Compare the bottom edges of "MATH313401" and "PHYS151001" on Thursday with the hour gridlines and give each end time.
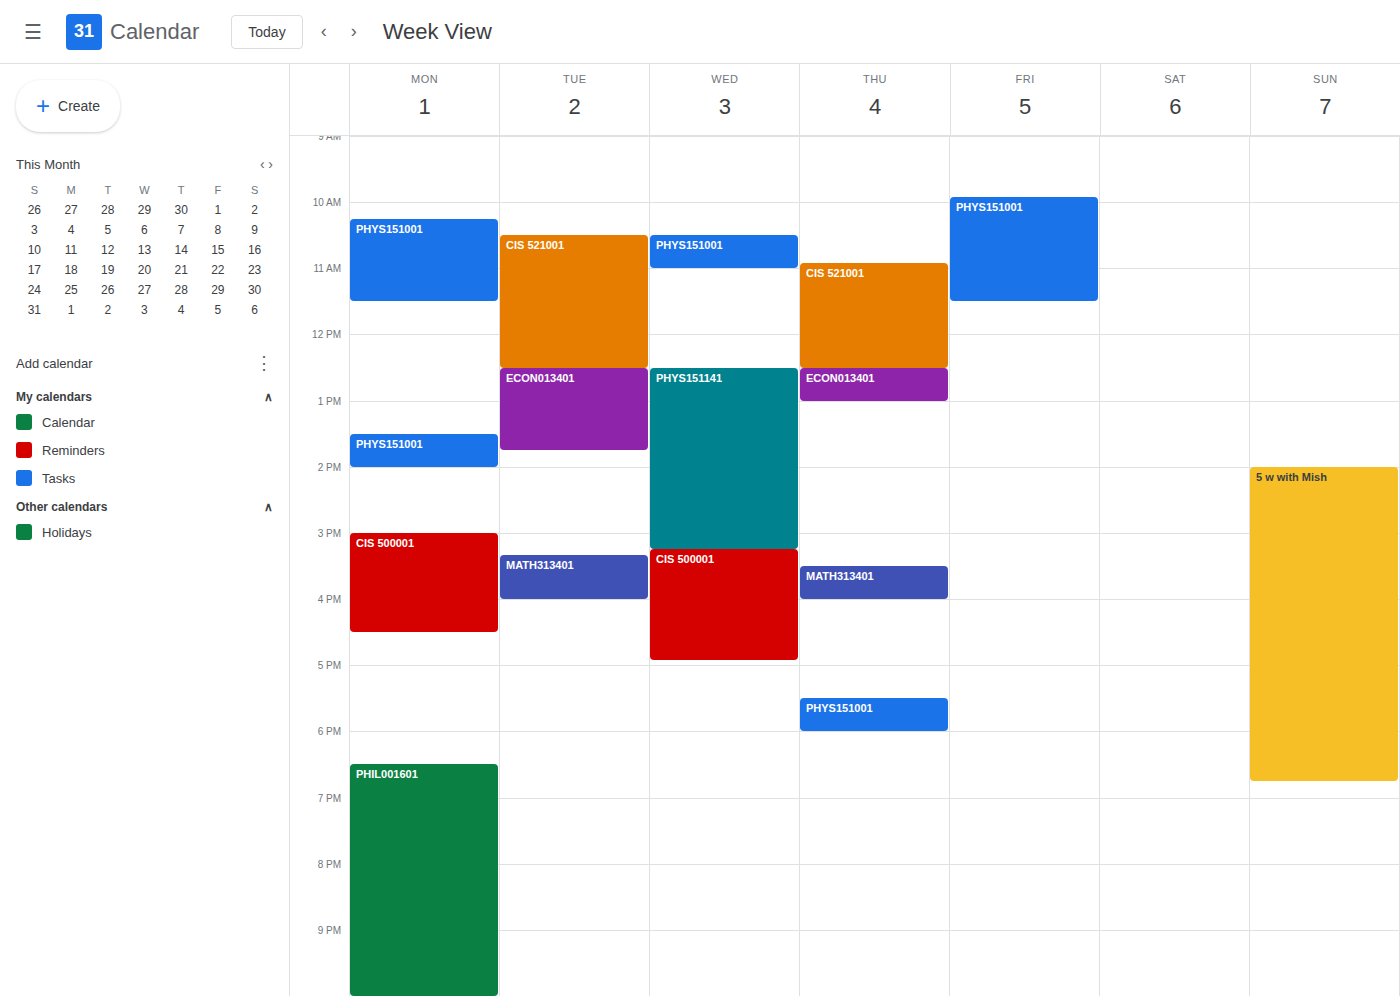
"MATH313401": 4:00 PM, exactly on the 4 PM line. "PHYS151001": 6:00 PM, exactly on the 6 PM line.